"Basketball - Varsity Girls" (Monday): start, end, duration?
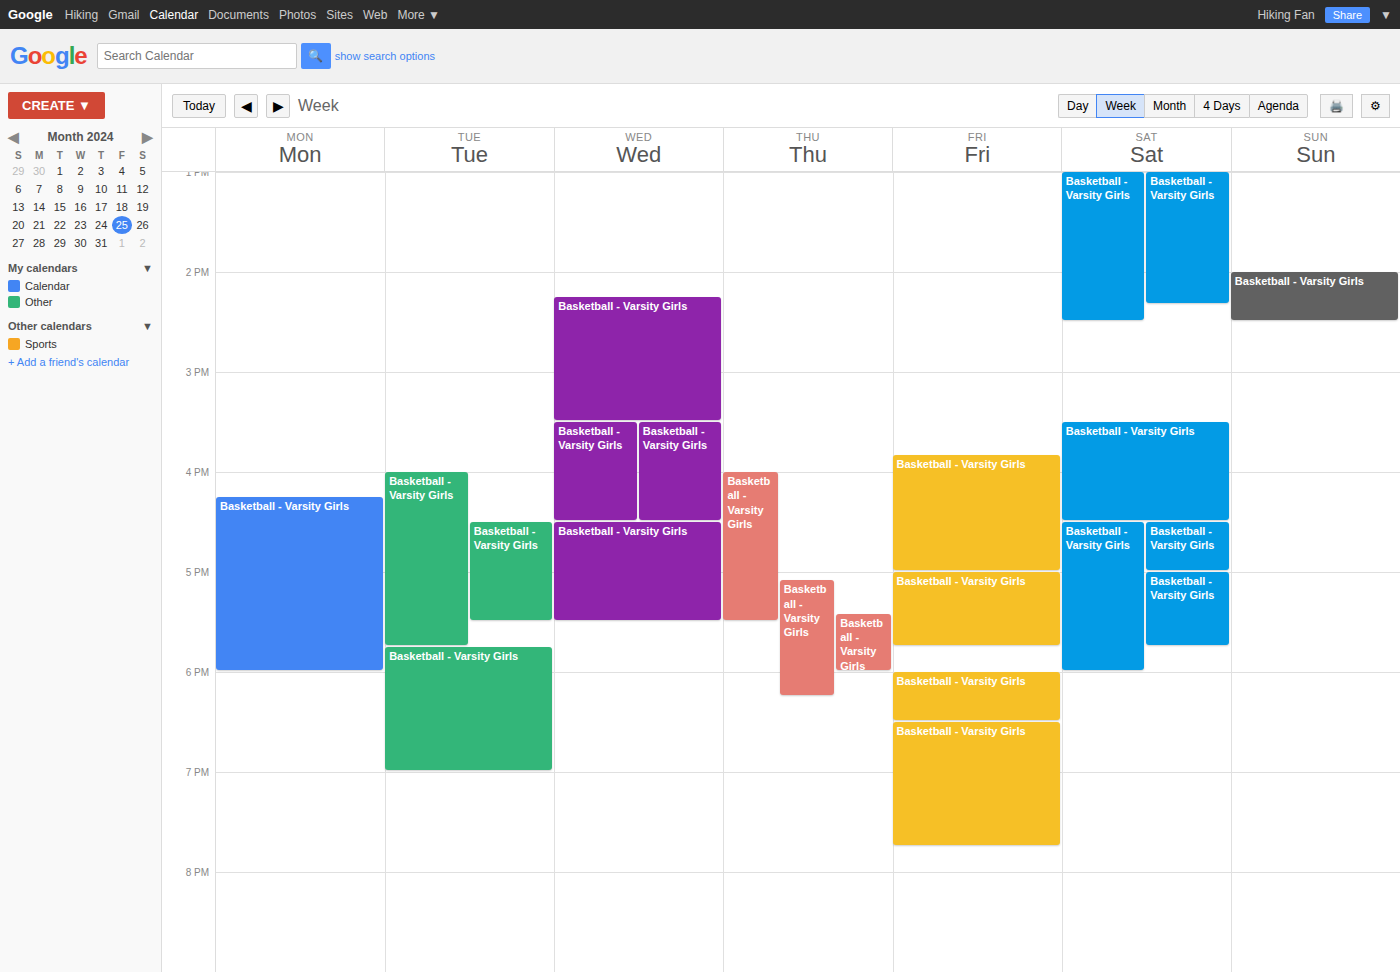
4:15 PM to 6:00 PM, 1 hour 45 minutes